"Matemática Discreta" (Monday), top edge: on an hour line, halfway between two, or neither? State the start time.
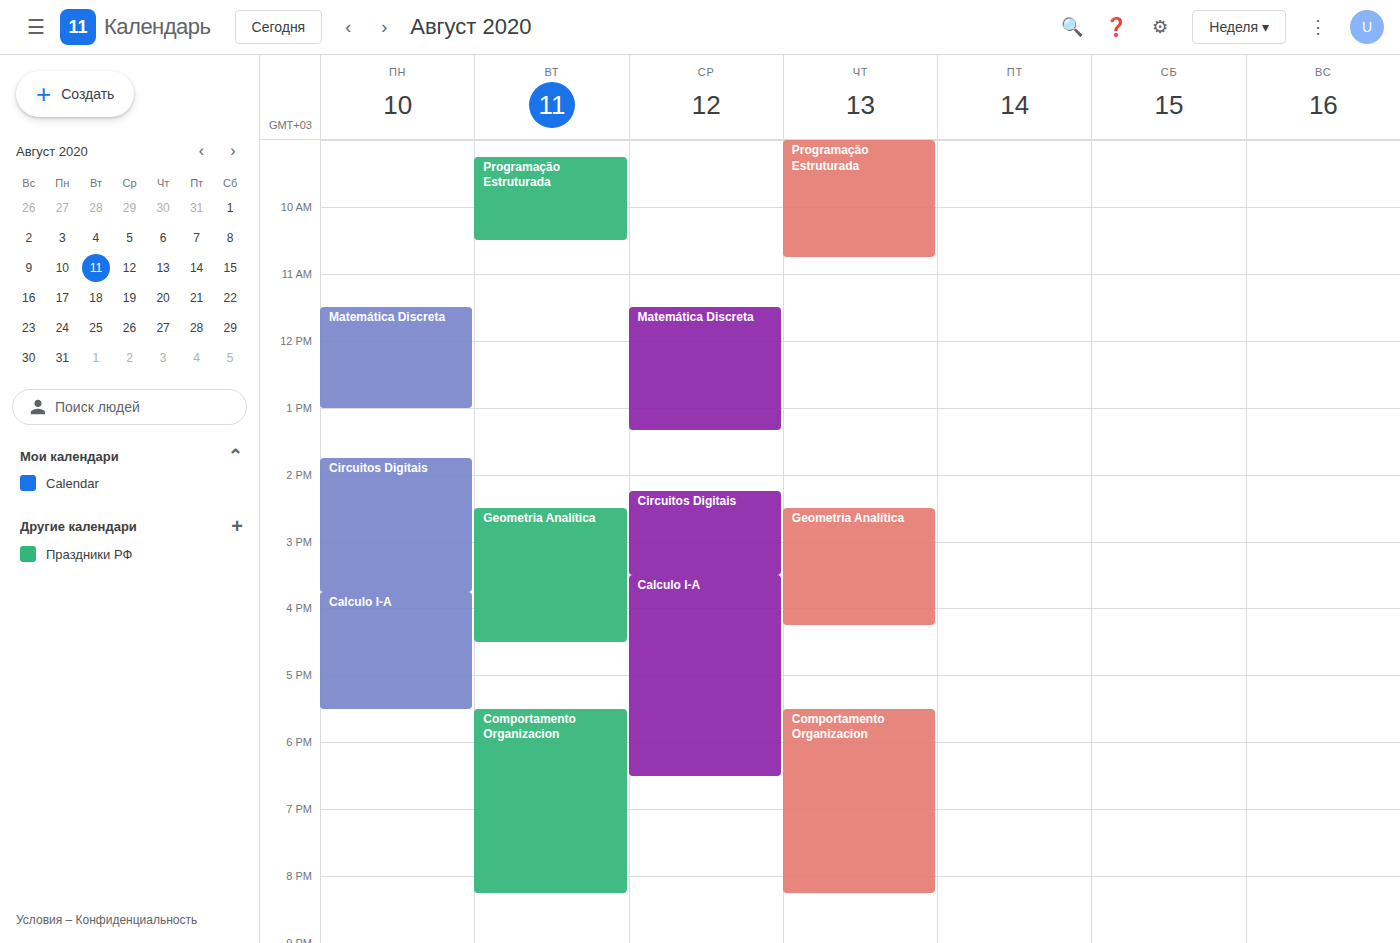
11:30 AM -- halfway between the 11 AM and 12 PM lines.